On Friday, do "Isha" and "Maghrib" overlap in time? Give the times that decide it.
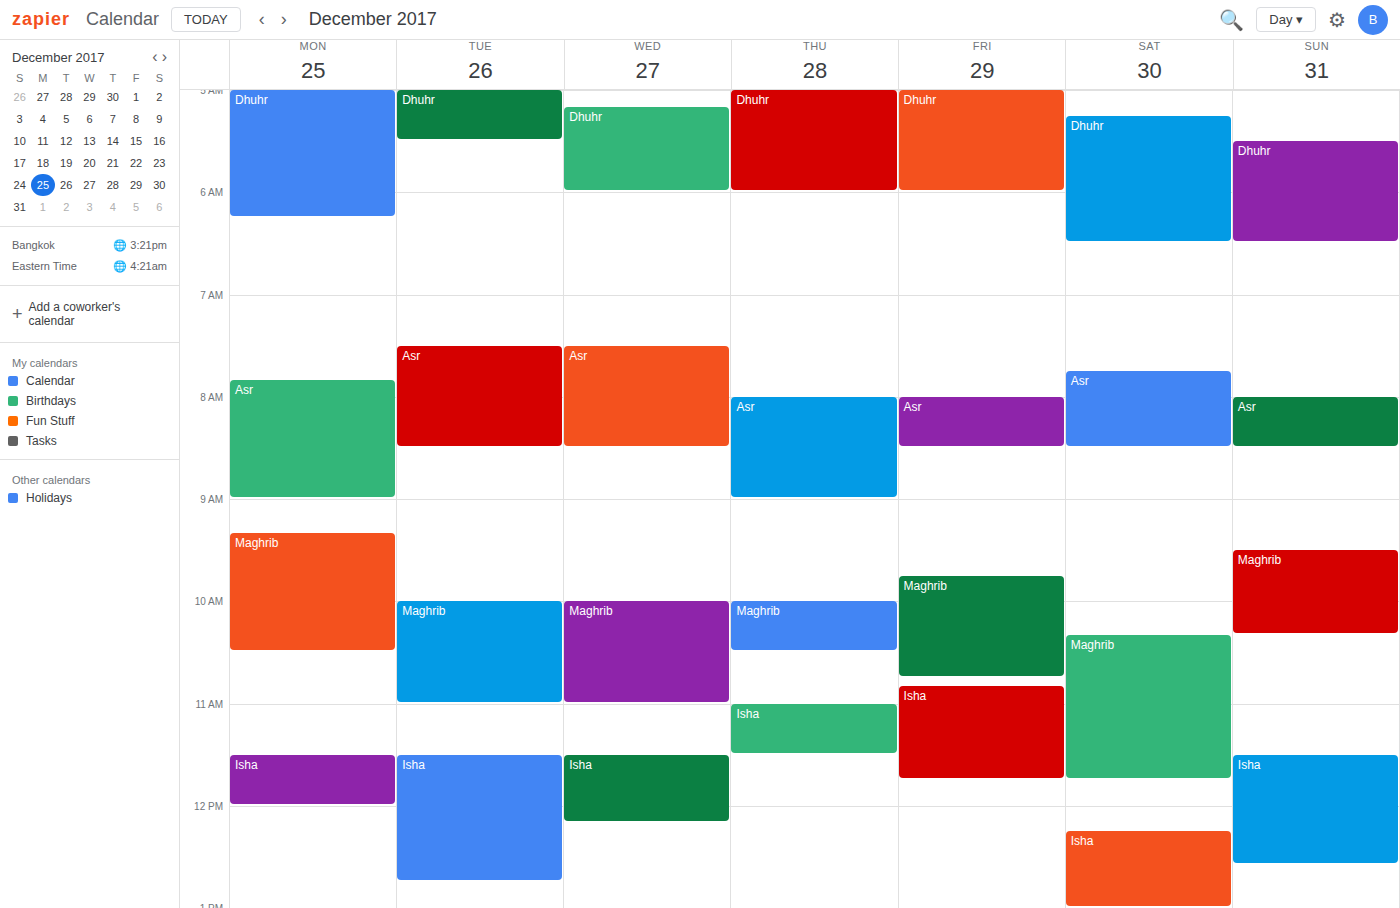
"Maghrib" ends at 10:45 AM and "Isha" starts at 10:50 AM -- no overlap.